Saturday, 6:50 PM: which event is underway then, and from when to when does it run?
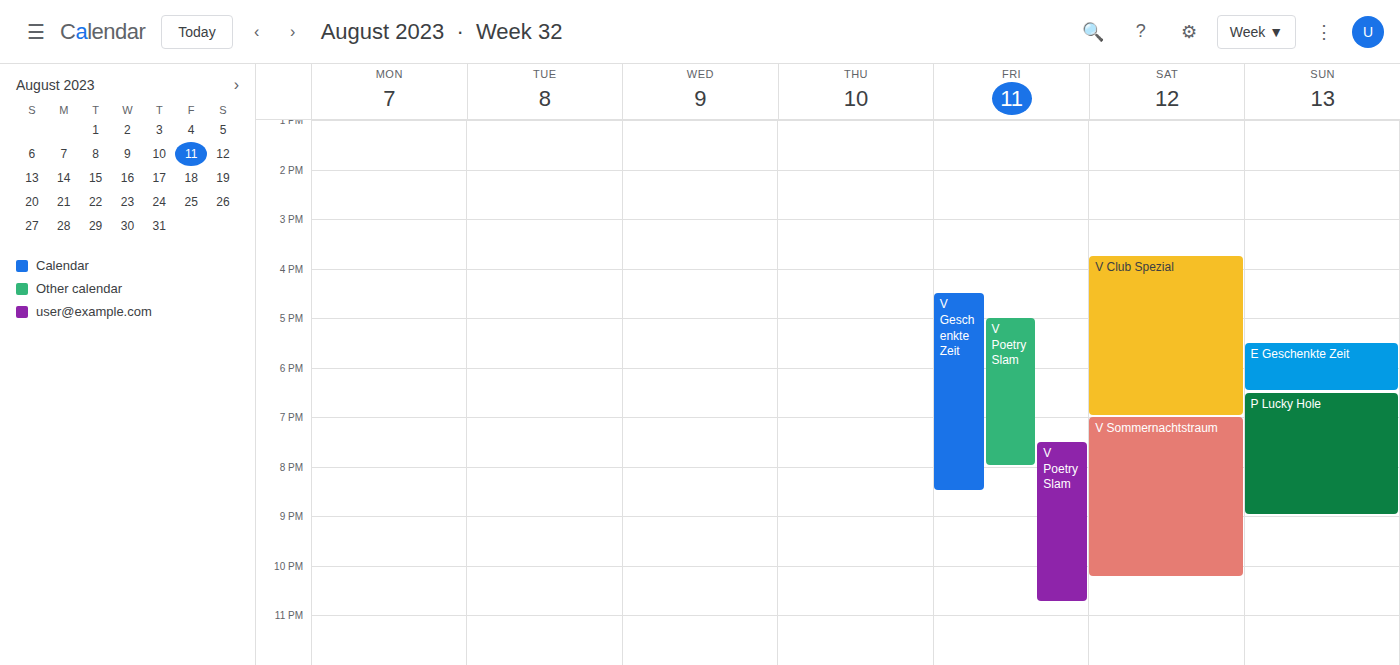
"V Club Spezial", 3:45 PM to 7:00 PM